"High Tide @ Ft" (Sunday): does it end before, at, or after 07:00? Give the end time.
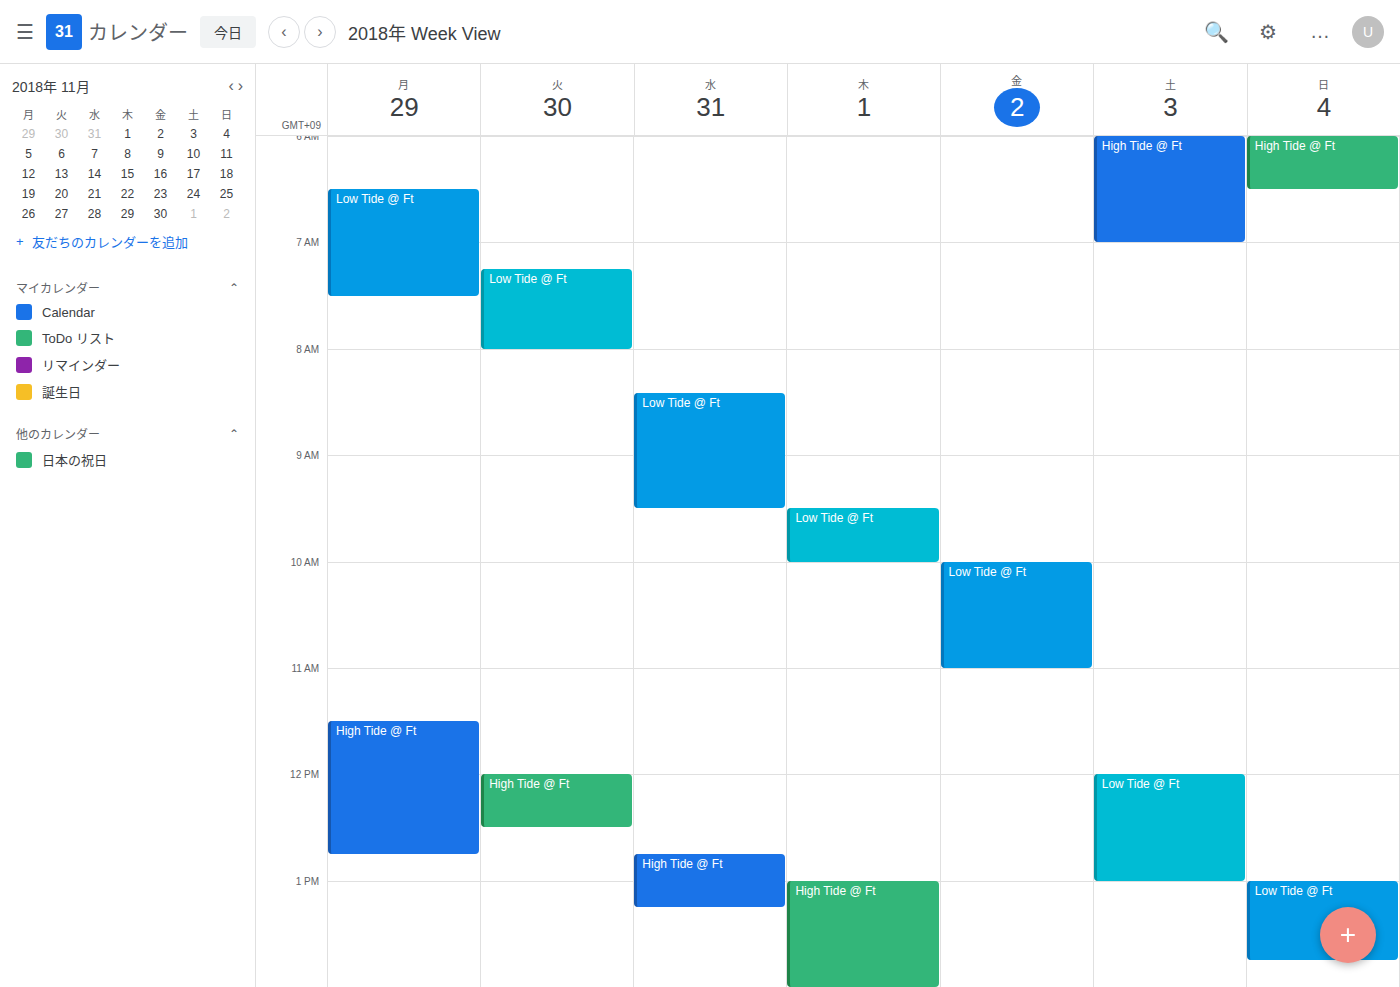
06:30 -- before 07:00, 30 minutes above the 07:00 line.